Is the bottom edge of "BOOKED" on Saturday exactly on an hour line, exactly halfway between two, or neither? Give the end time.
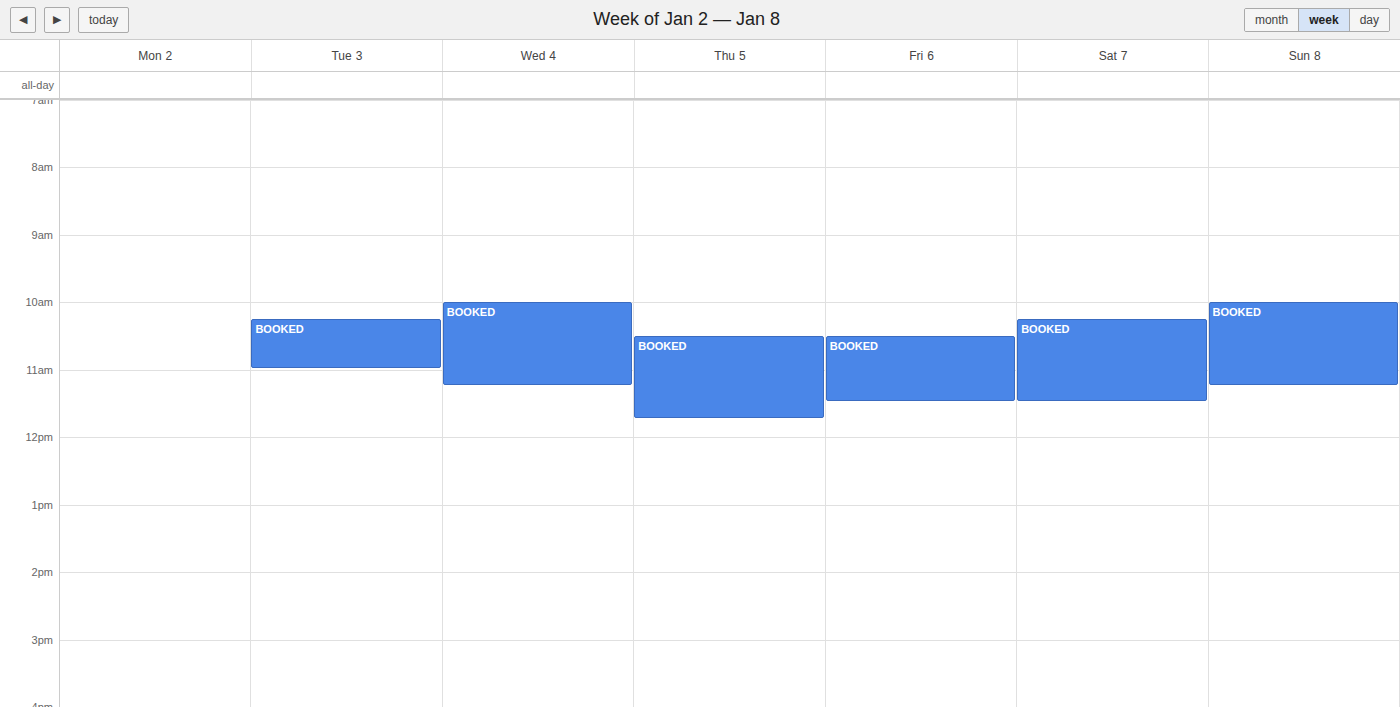
11:30 AM -- halfway between the 11 AM and 12 PM lines.